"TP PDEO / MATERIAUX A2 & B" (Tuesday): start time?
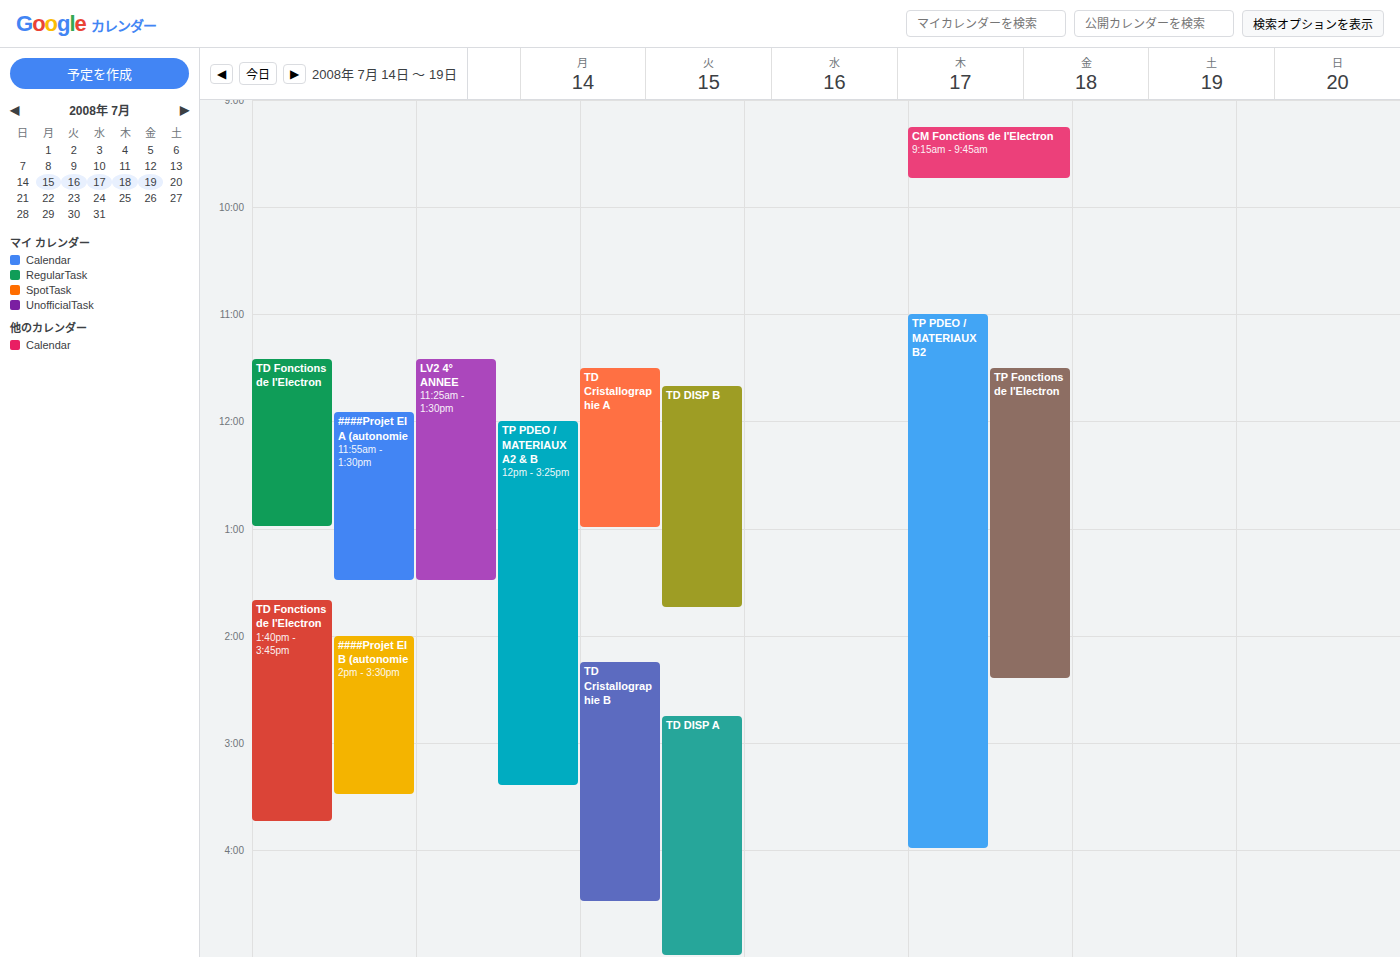
12:00